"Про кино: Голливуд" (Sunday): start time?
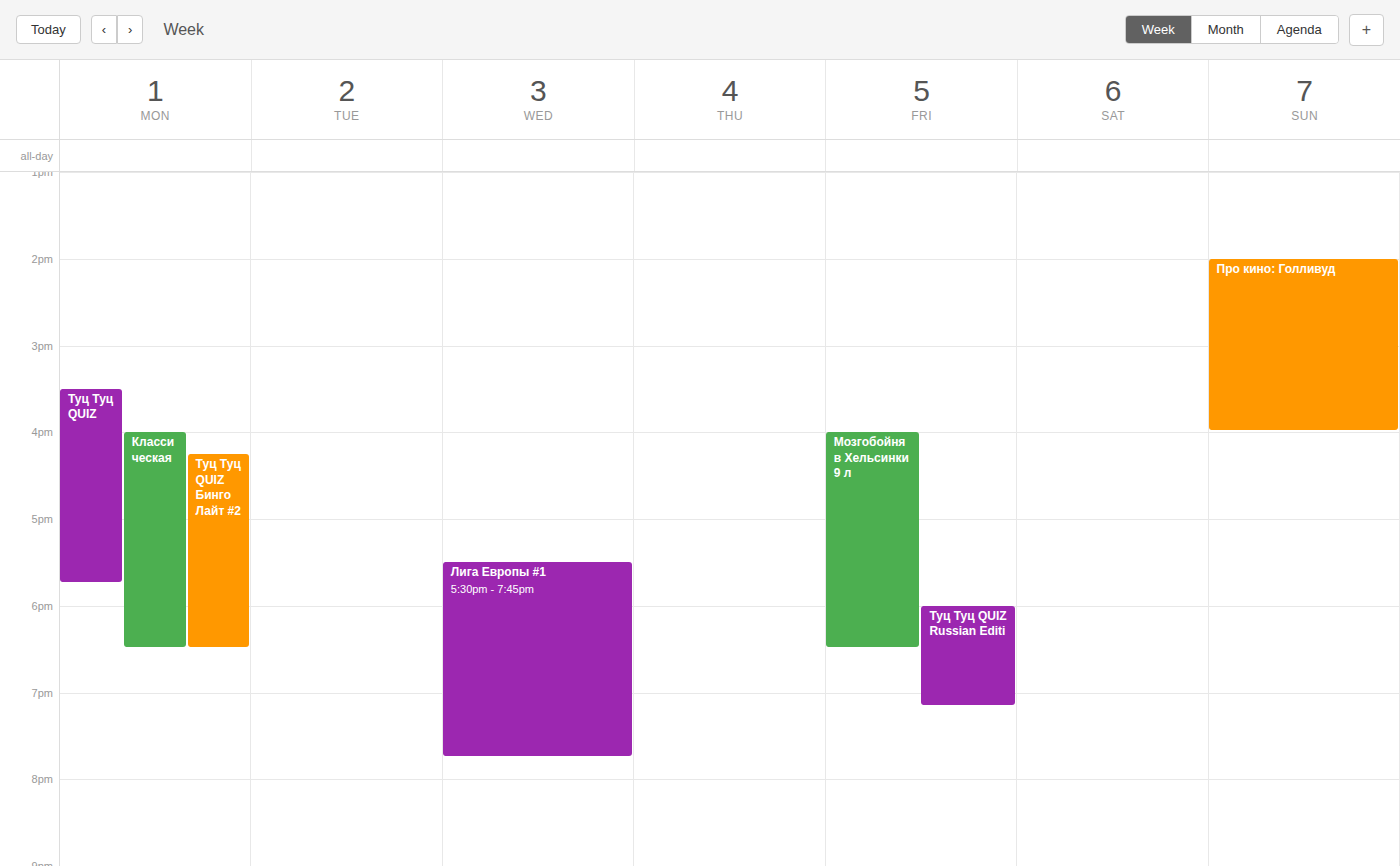
2:00 PM